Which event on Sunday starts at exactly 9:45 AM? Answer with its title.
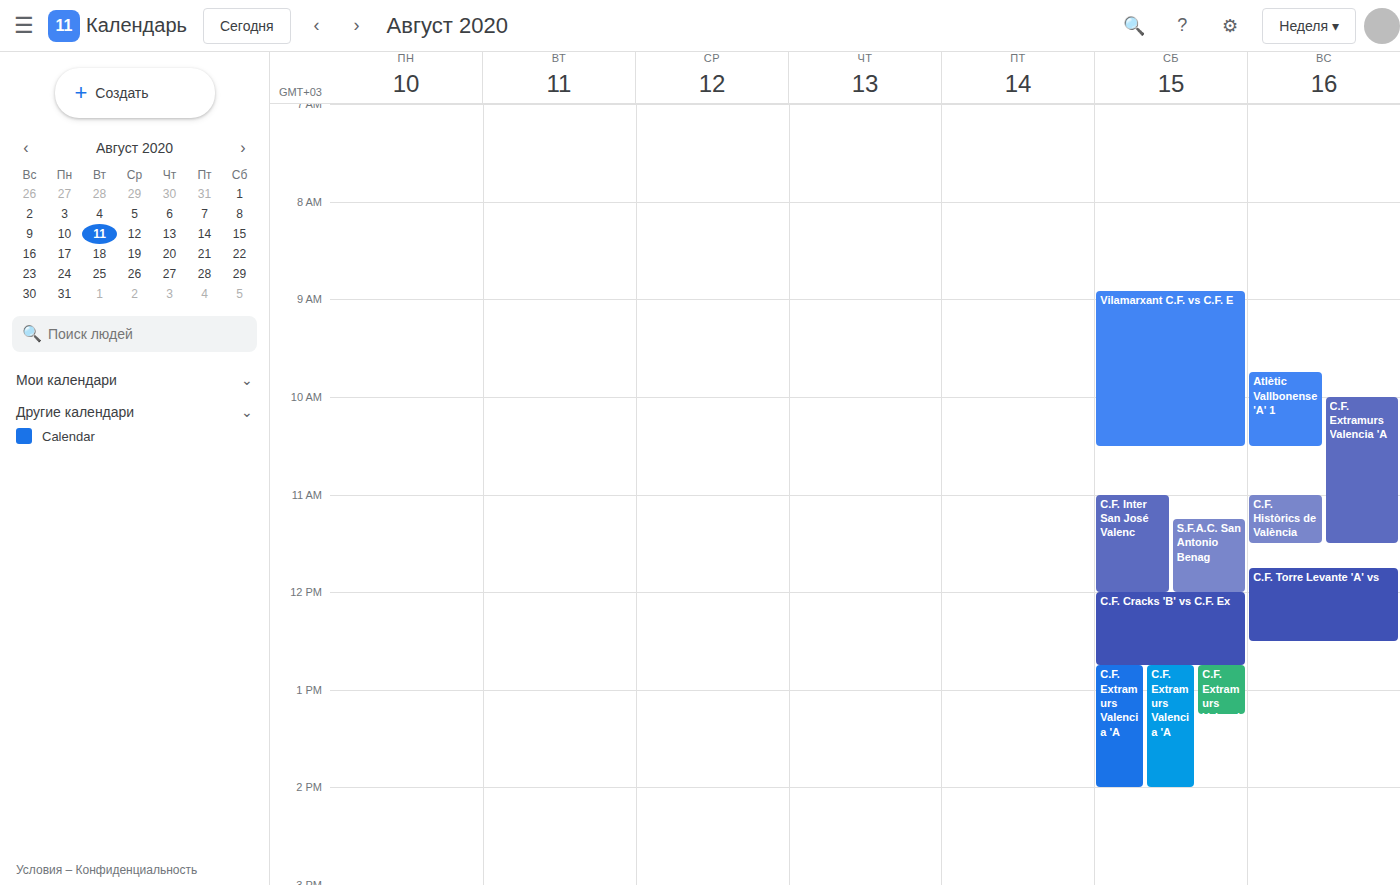
"Atlètic Vallbonense 'A' 1"